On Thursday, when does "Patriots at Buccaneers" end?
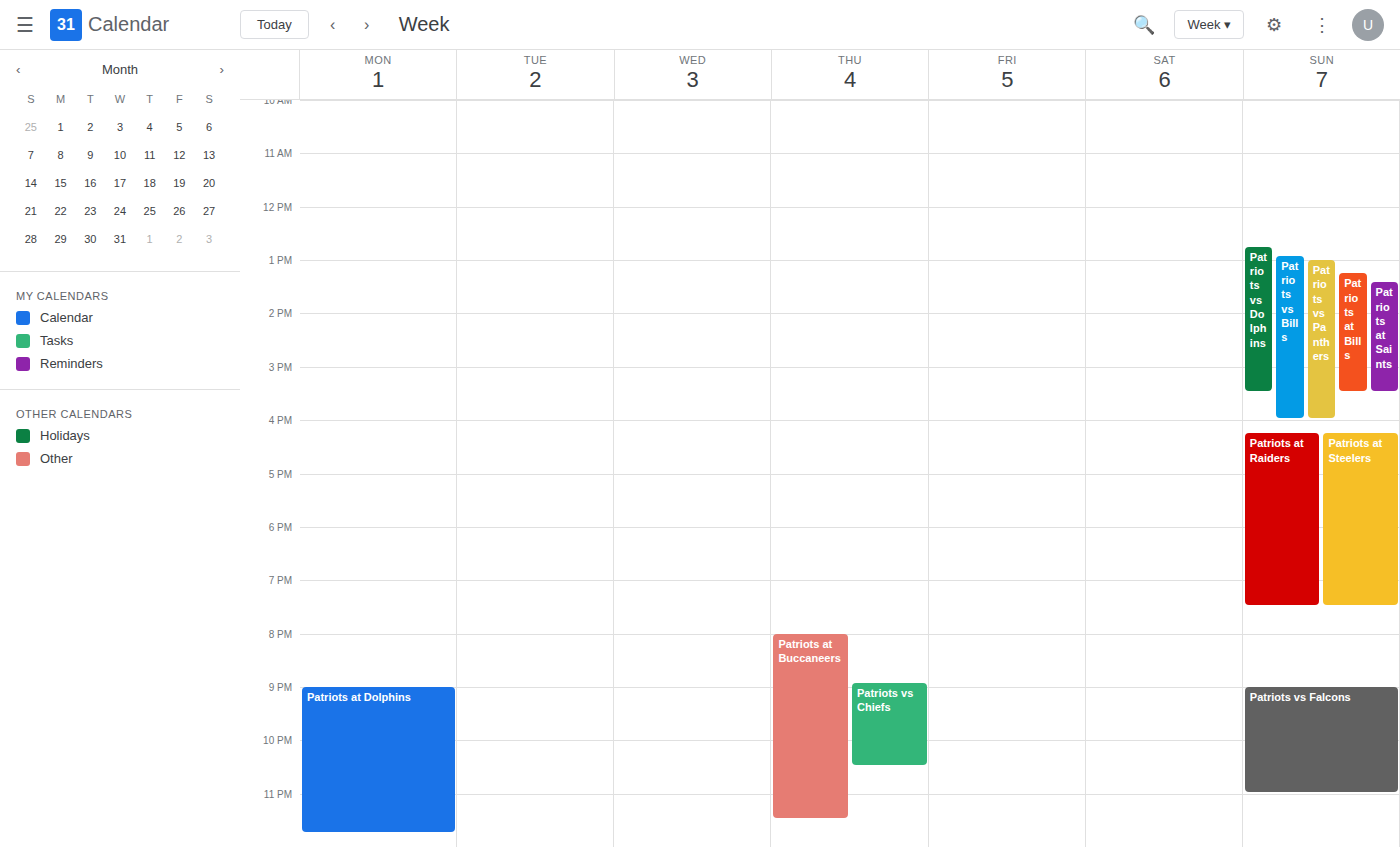
11:30 PM